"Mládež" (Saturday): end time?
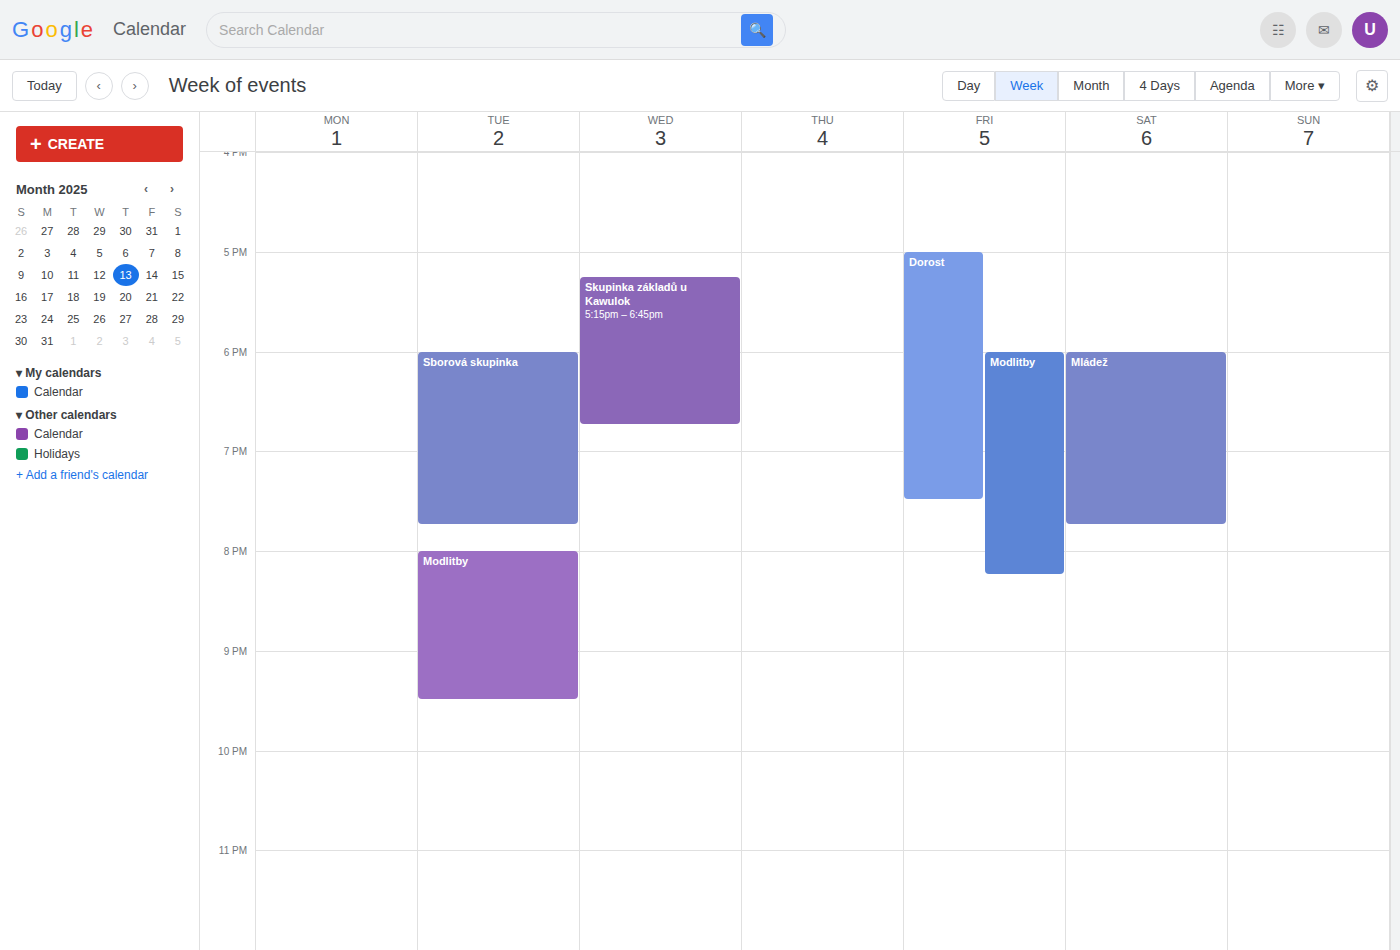
7:45 PM